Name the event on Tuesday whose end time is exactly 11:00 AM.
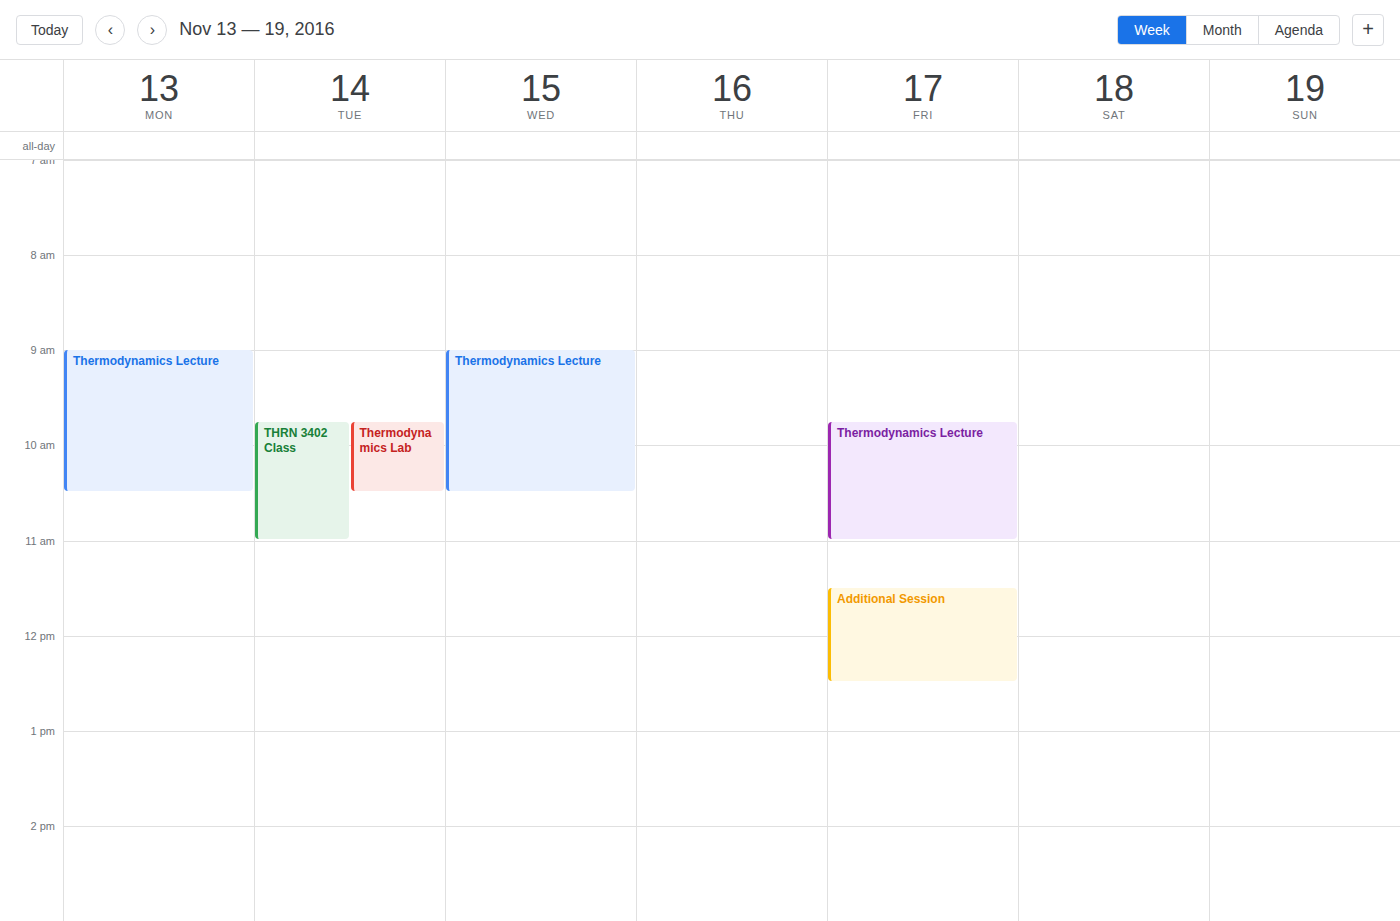
"THRN 3402 Class"